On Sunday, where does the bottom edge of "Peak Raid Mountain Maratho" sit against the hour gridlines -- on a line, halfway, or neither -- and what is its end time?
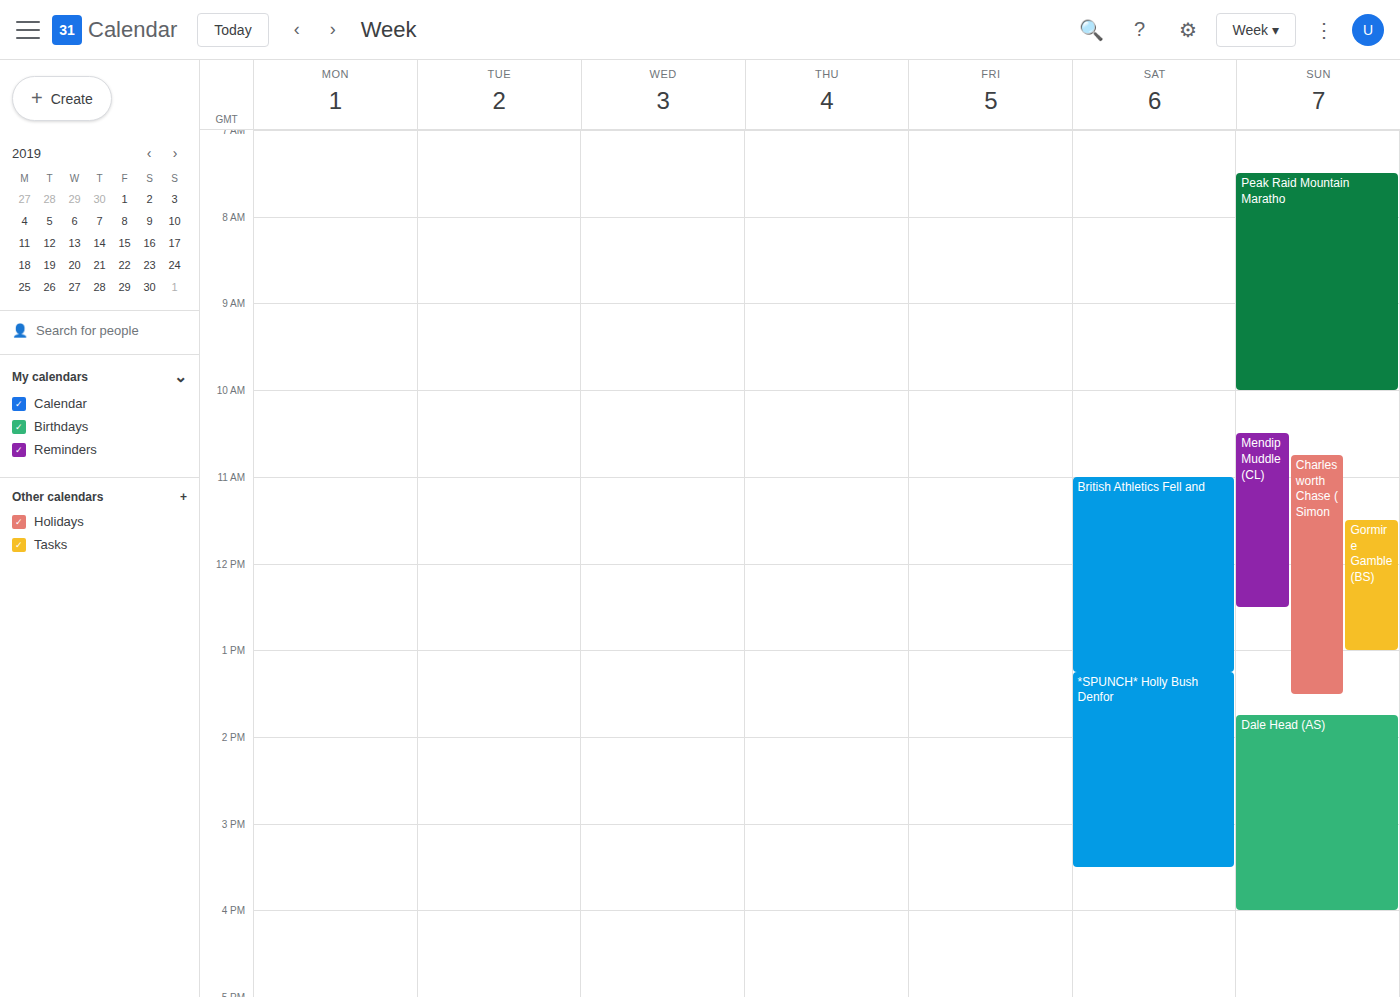
10:00 AM -- exactly on the 10 AM line.